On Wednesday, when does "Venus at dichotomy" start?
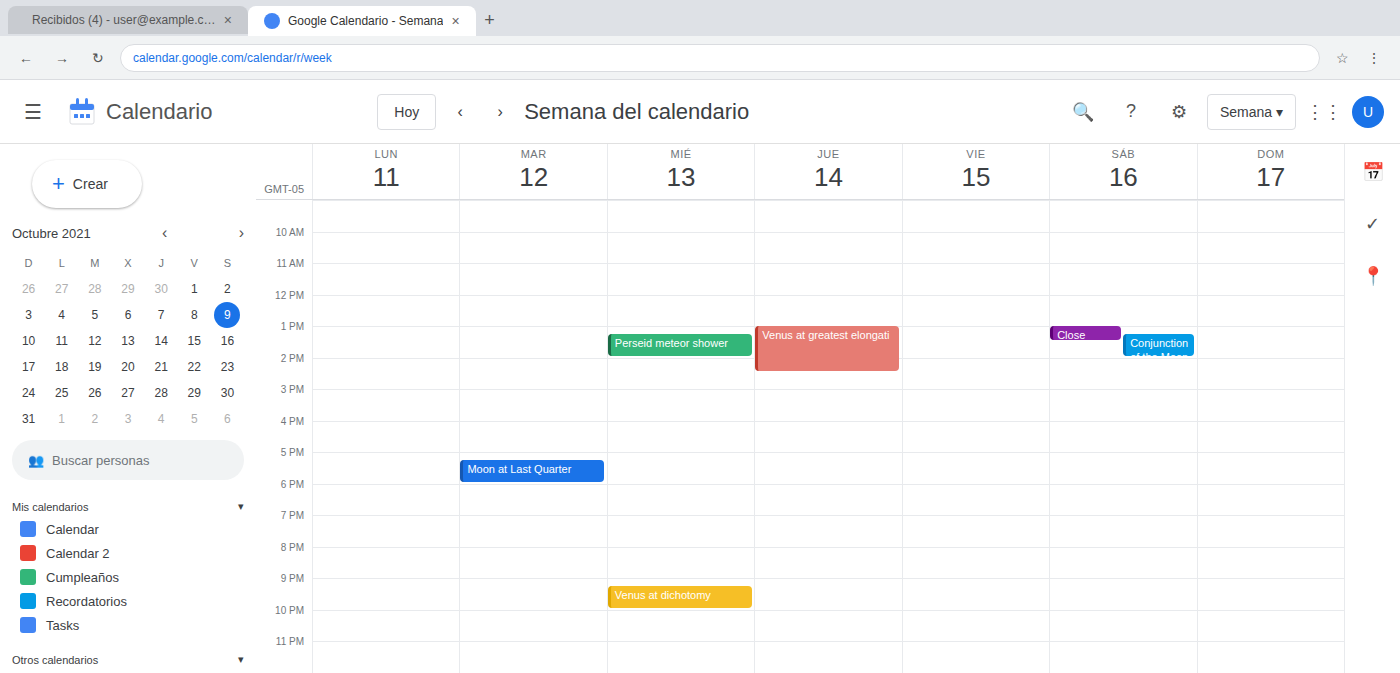
9:15 PM